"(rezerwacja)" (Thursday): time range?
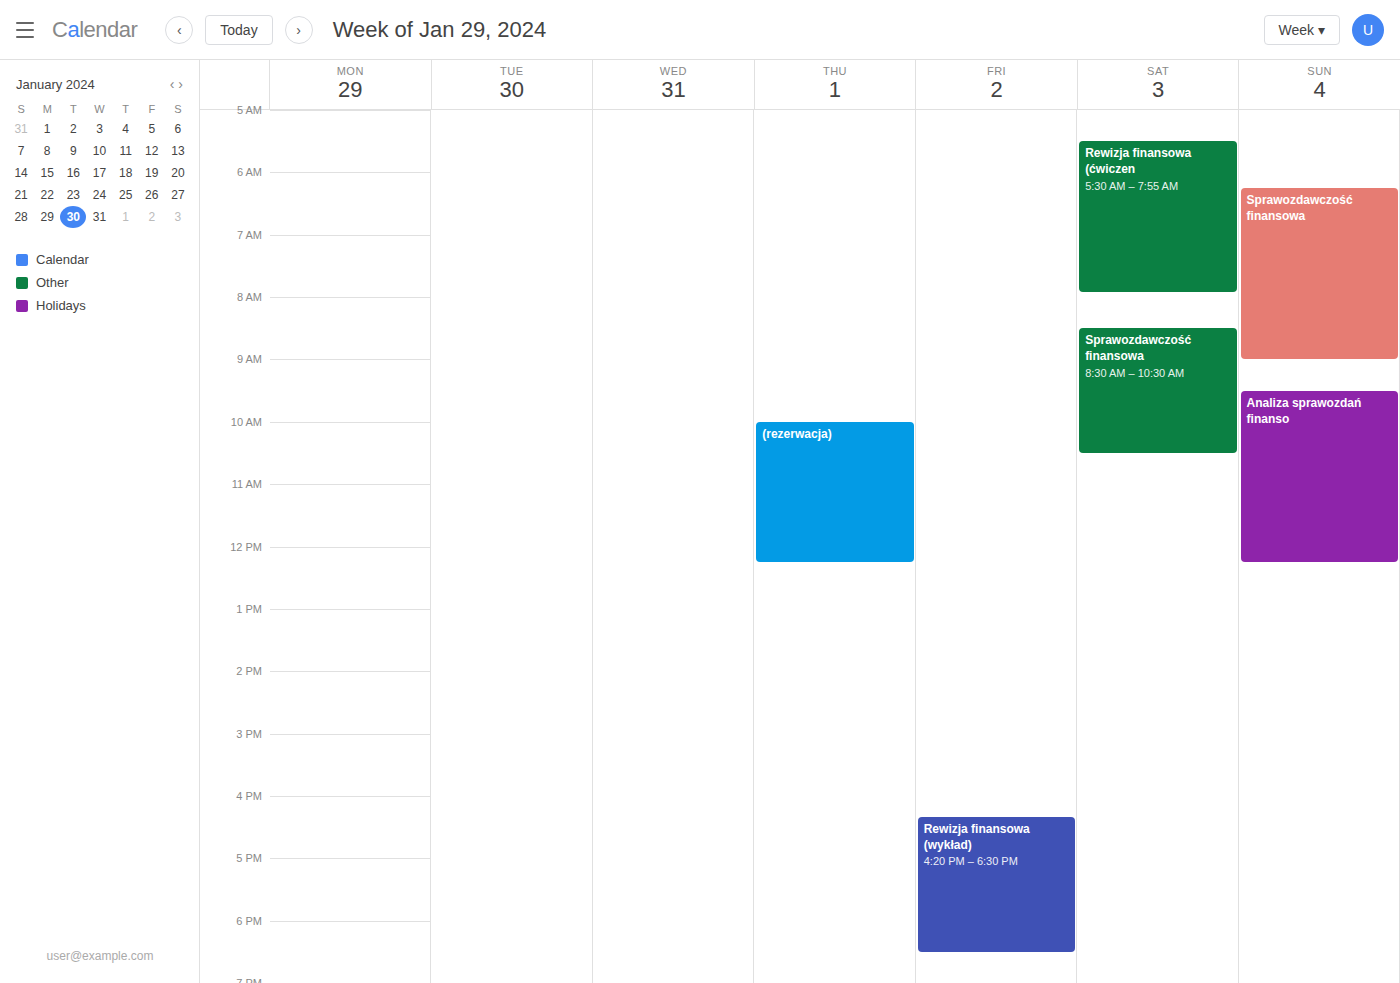
10:00 AM to 12:15 PM